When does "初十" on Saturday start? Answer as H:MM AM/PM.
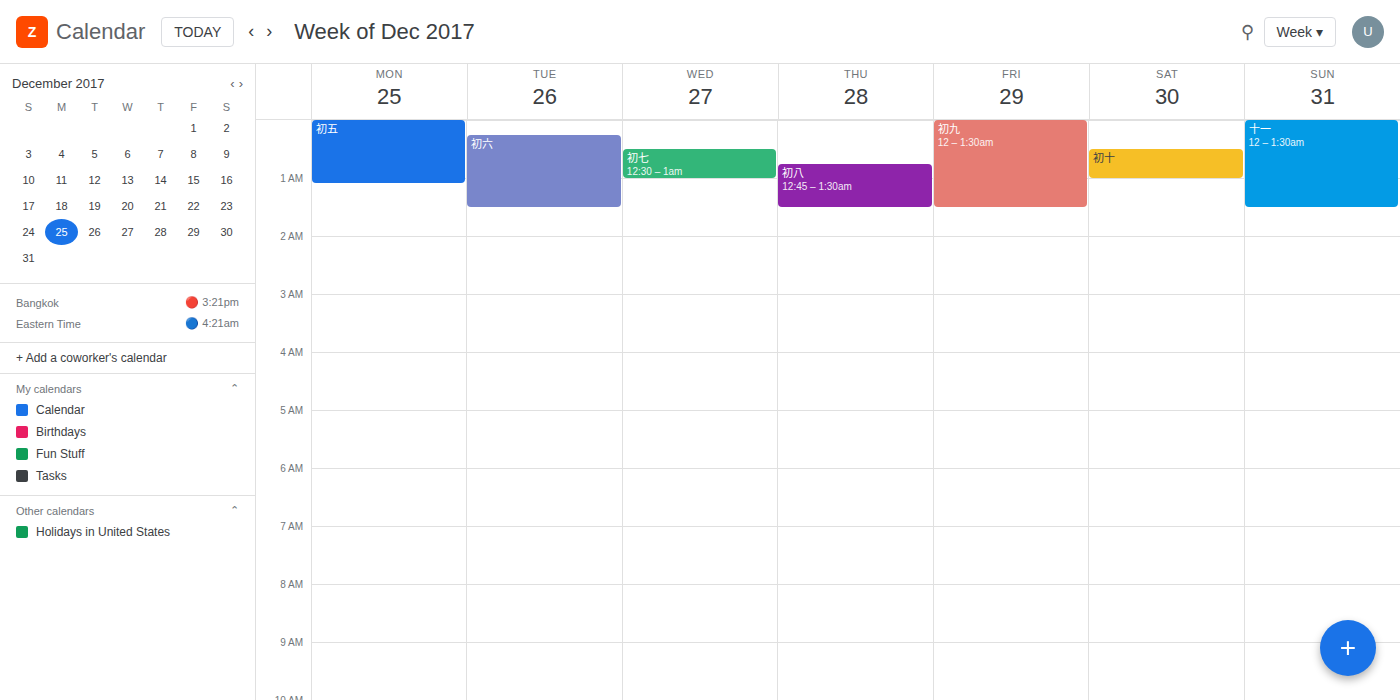
12:30 AM